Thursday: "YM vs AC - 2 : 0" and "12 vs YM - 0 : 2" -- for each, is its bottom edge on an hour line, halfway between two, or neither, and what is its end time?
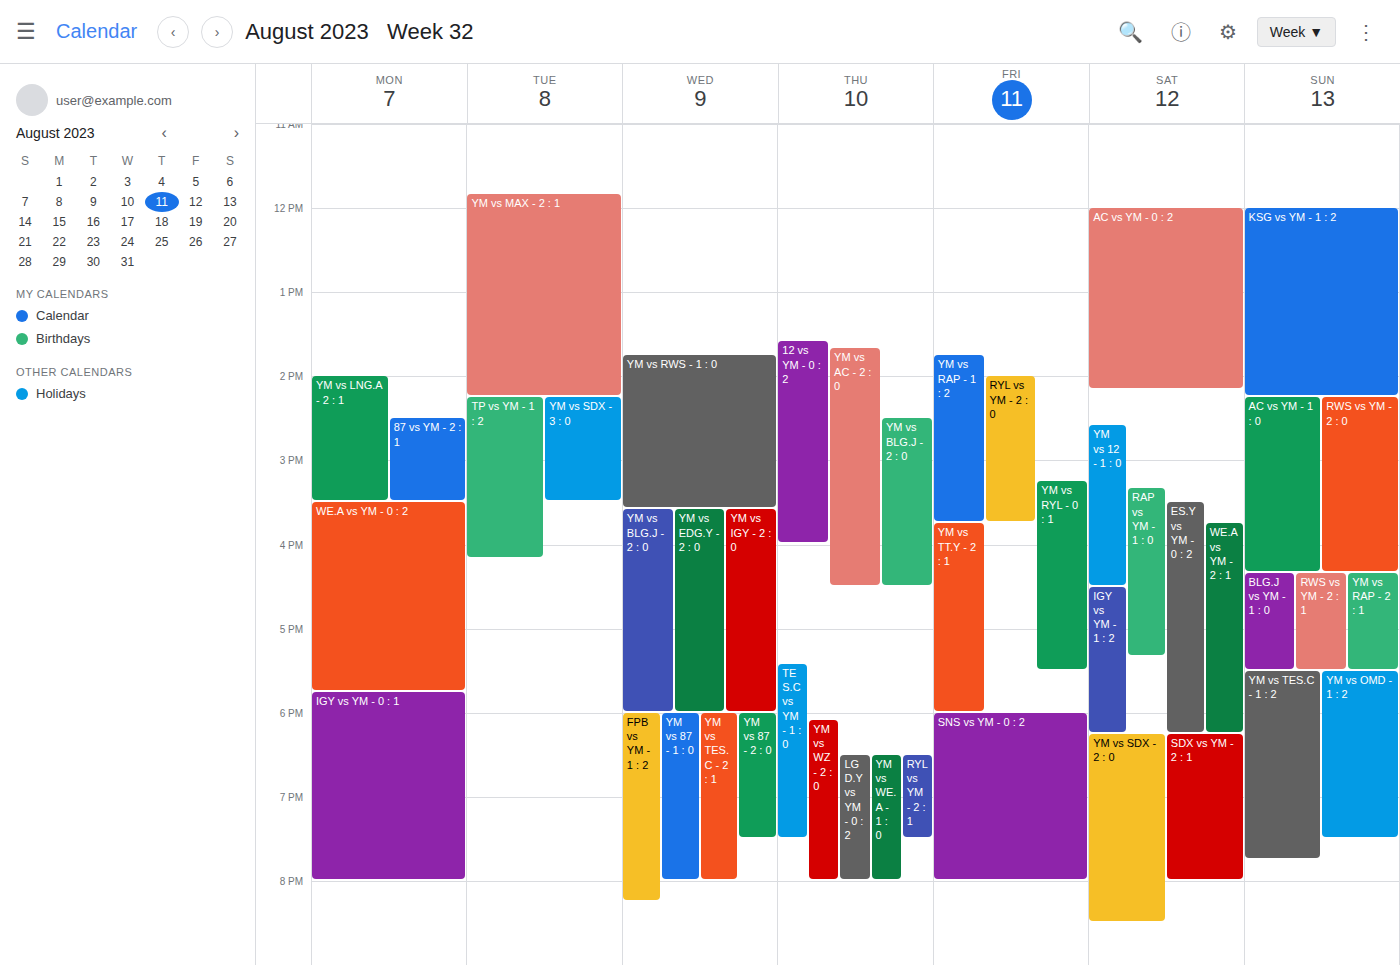
"YM vs AC - 2 : 0": 4:30 PM, halfway between the 4 PM and 5 PM lines. "12 vs YM - 0 : 2": 4:00 PM, exactly on the 4 PM line.